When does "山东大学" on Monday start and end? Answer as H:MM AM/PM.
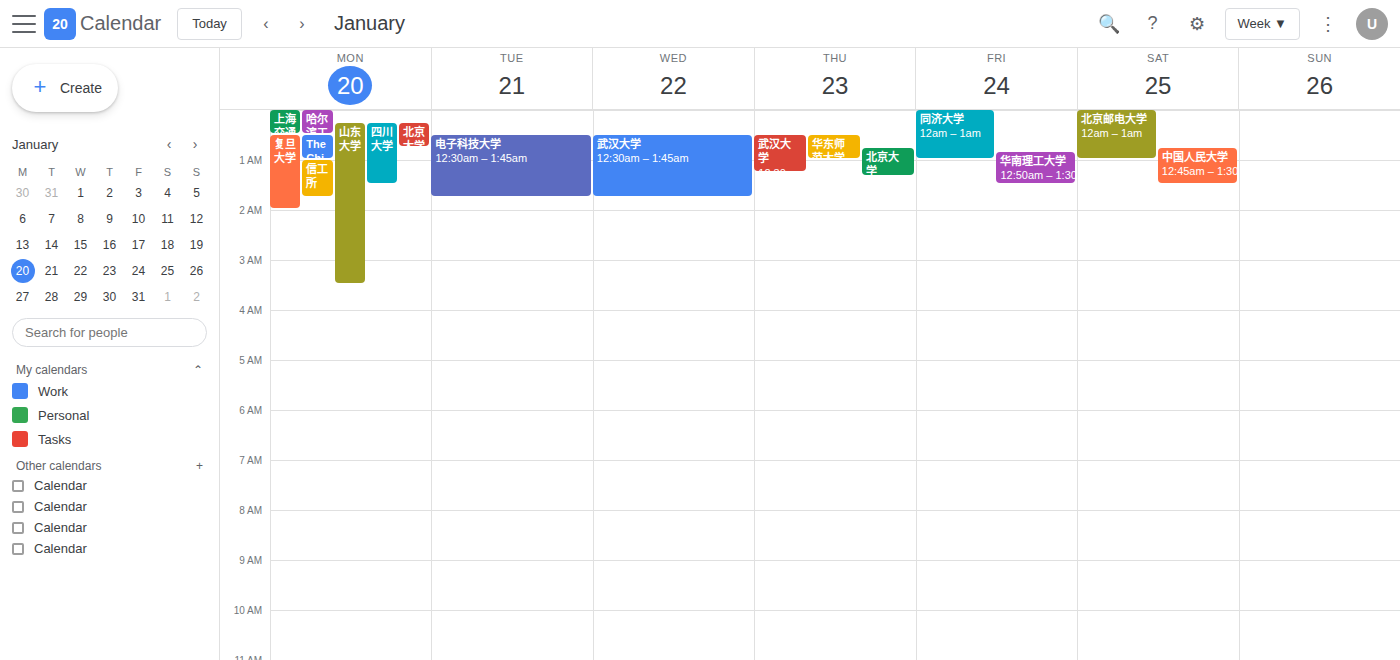
12:15 AM to 3:30 AM